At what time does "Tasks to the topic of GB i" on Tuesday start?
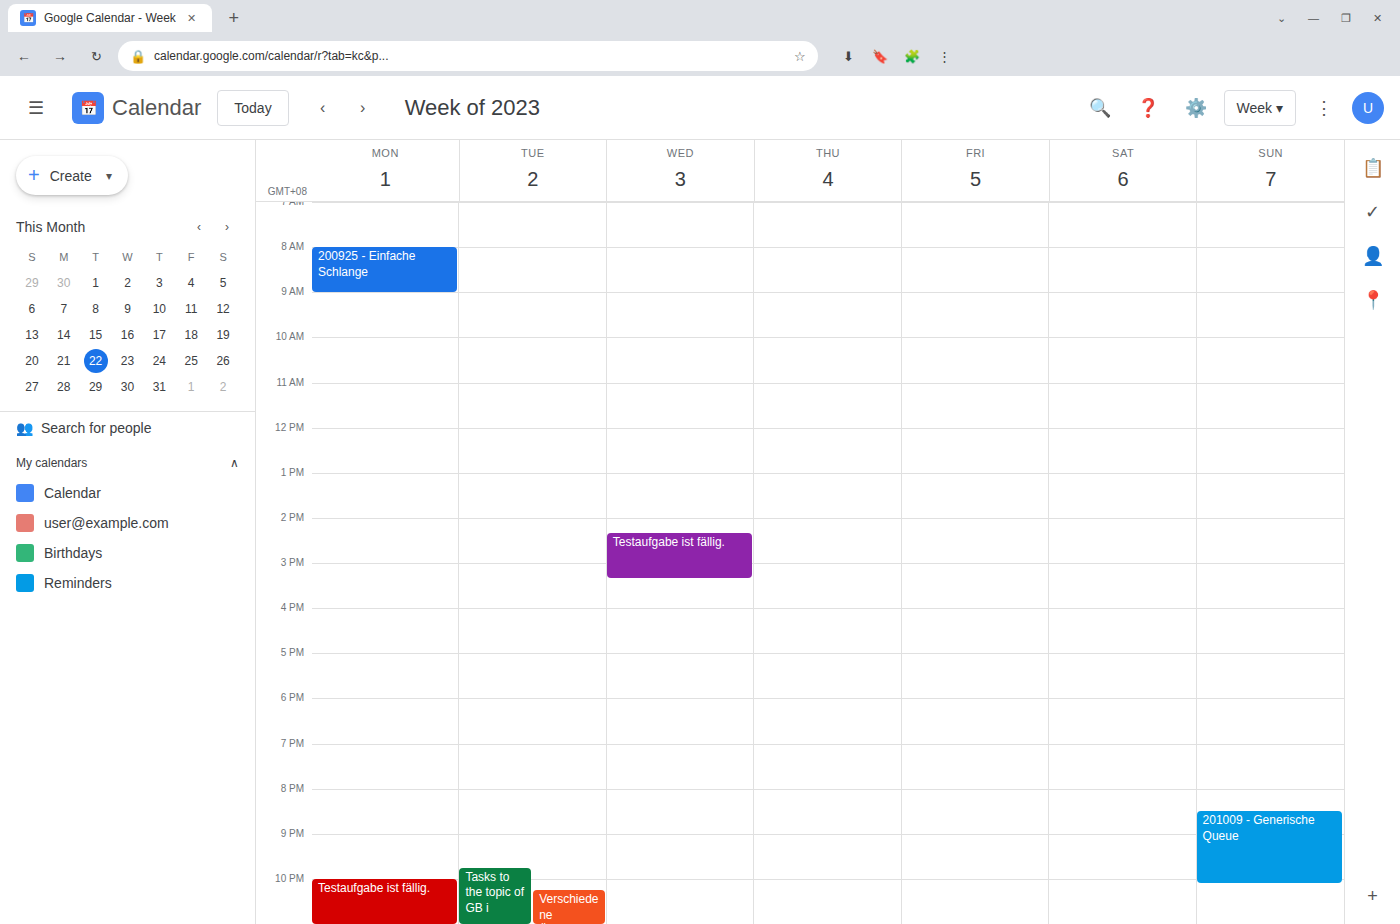
9:45 PM